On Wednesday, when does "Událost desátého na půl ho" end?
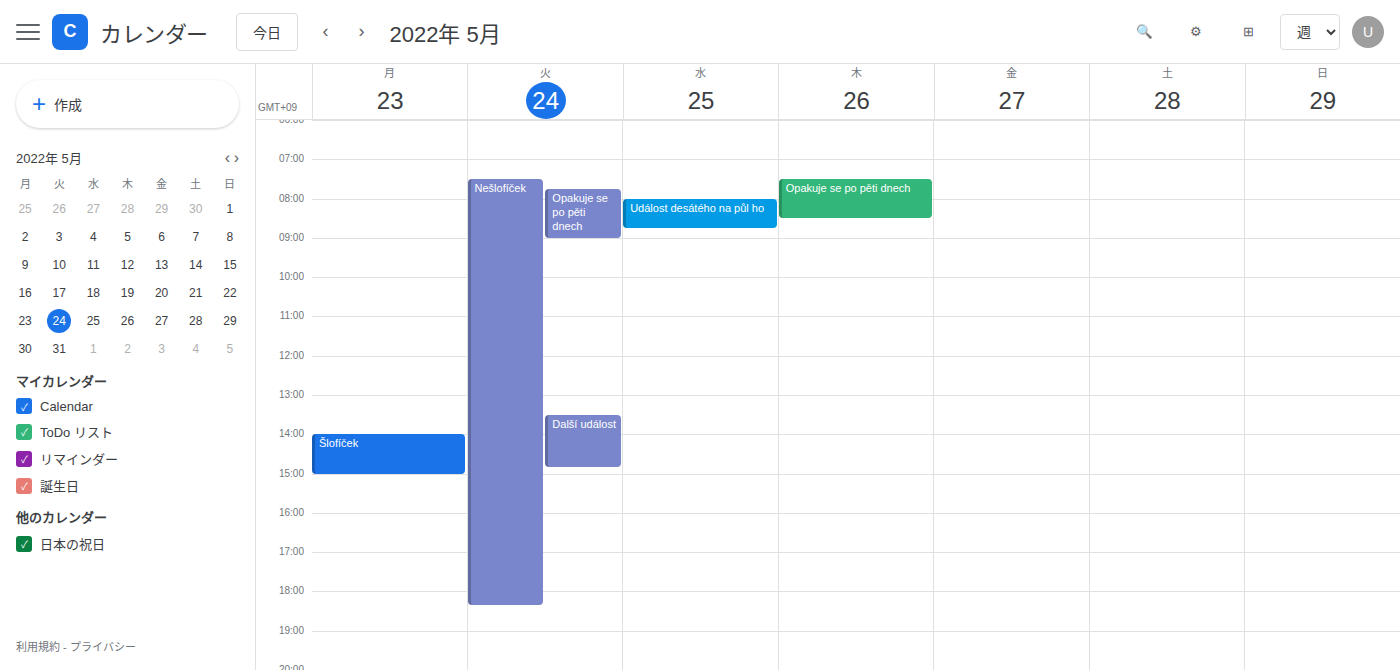
8:45 AM